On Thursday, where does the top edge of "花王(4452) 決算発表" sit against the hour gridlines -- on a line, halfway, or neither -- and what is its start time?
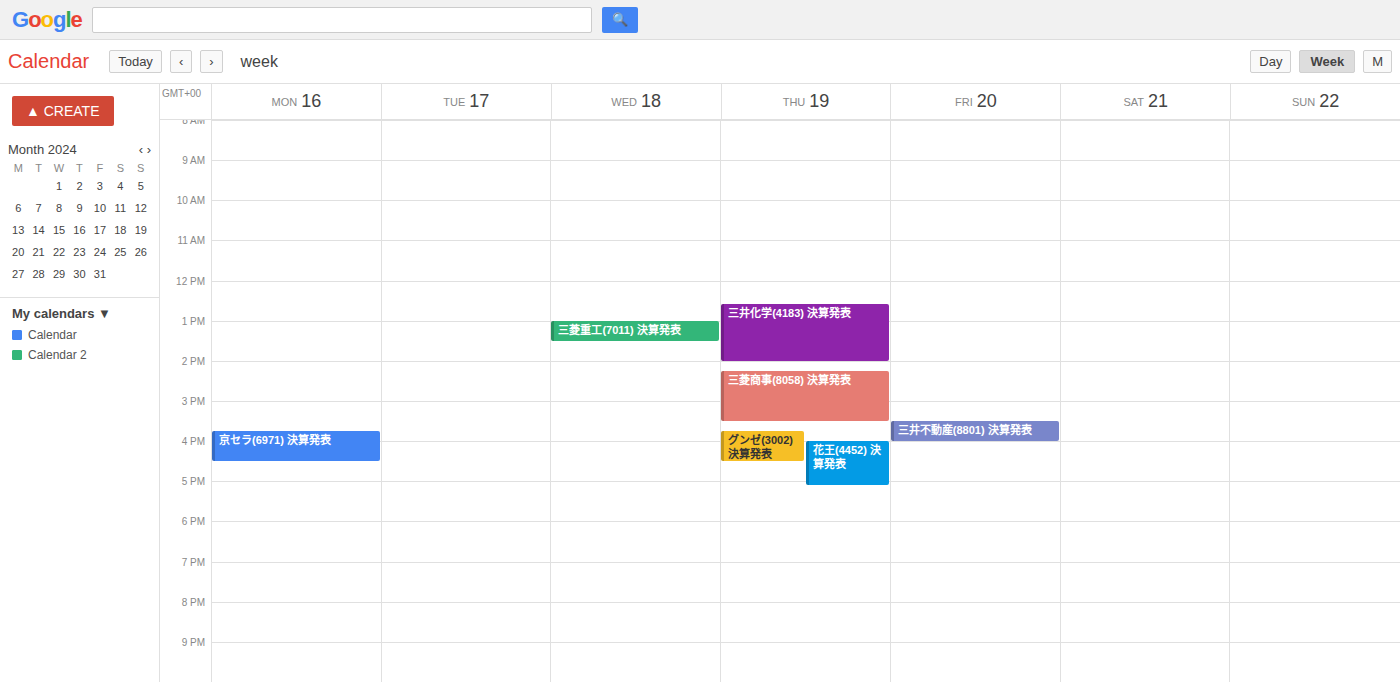
4:00 PM -- exactly on the 4 PM line.